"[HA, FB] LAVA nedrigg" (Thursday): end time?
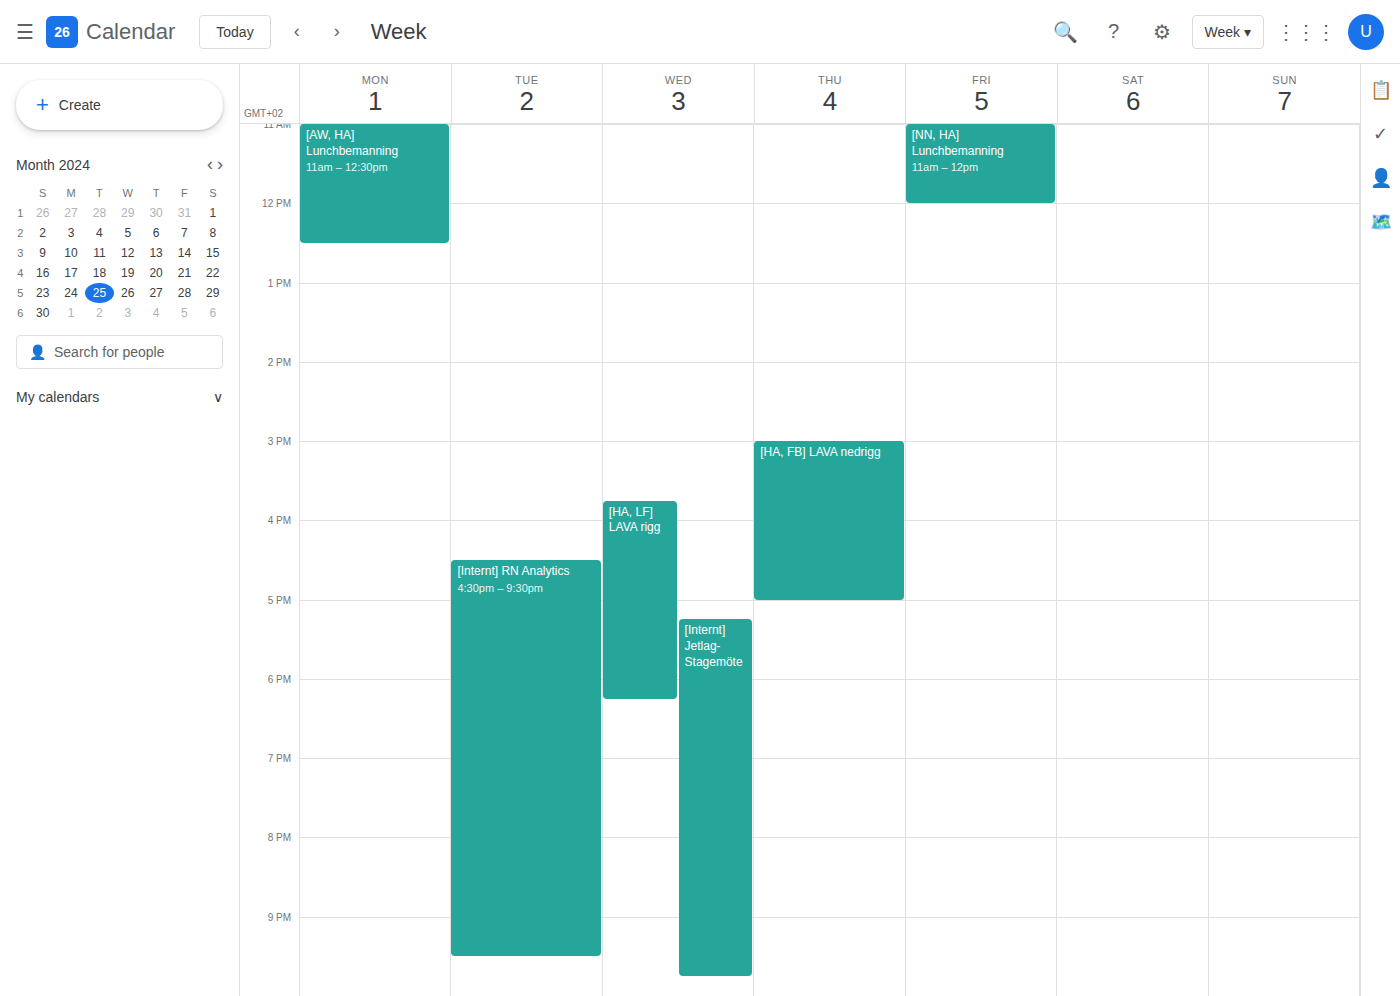
5:00 PM